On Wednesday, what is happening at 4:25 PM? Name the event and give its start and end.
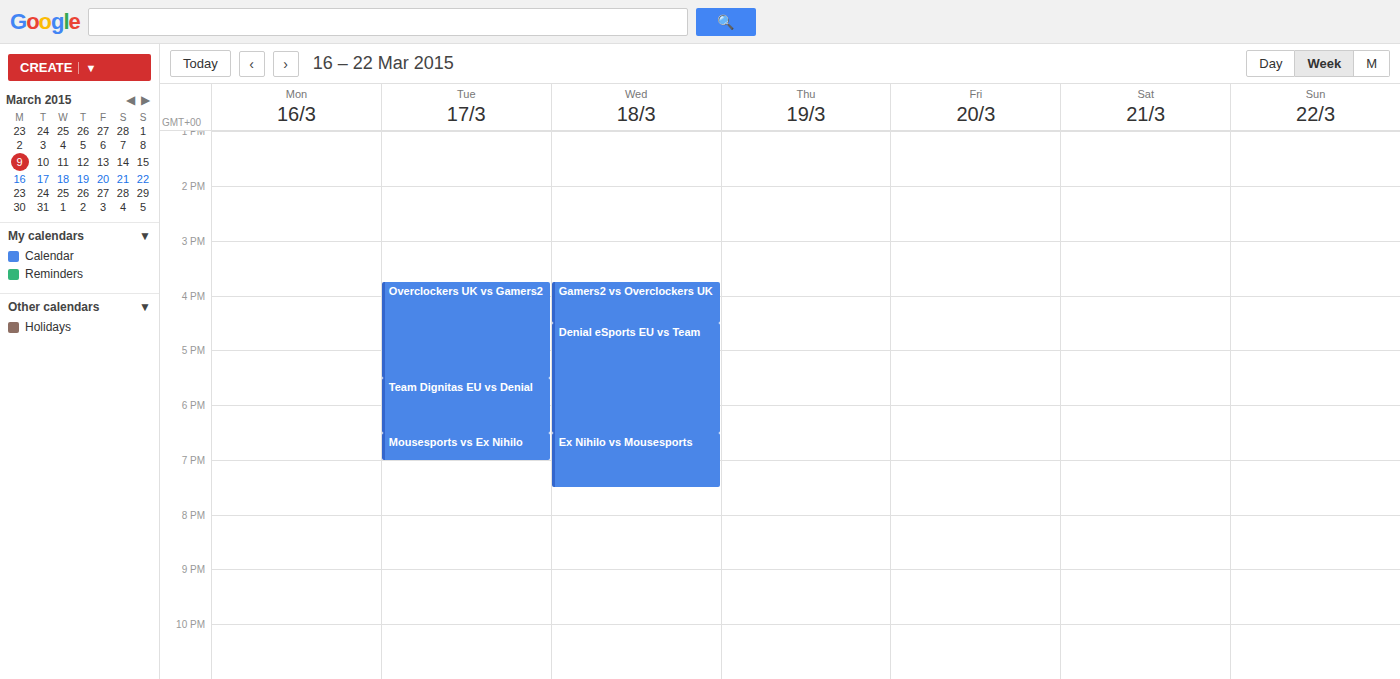
"Gamers2 vs Overclockers UK", 3:45 PM to 4:30 PM